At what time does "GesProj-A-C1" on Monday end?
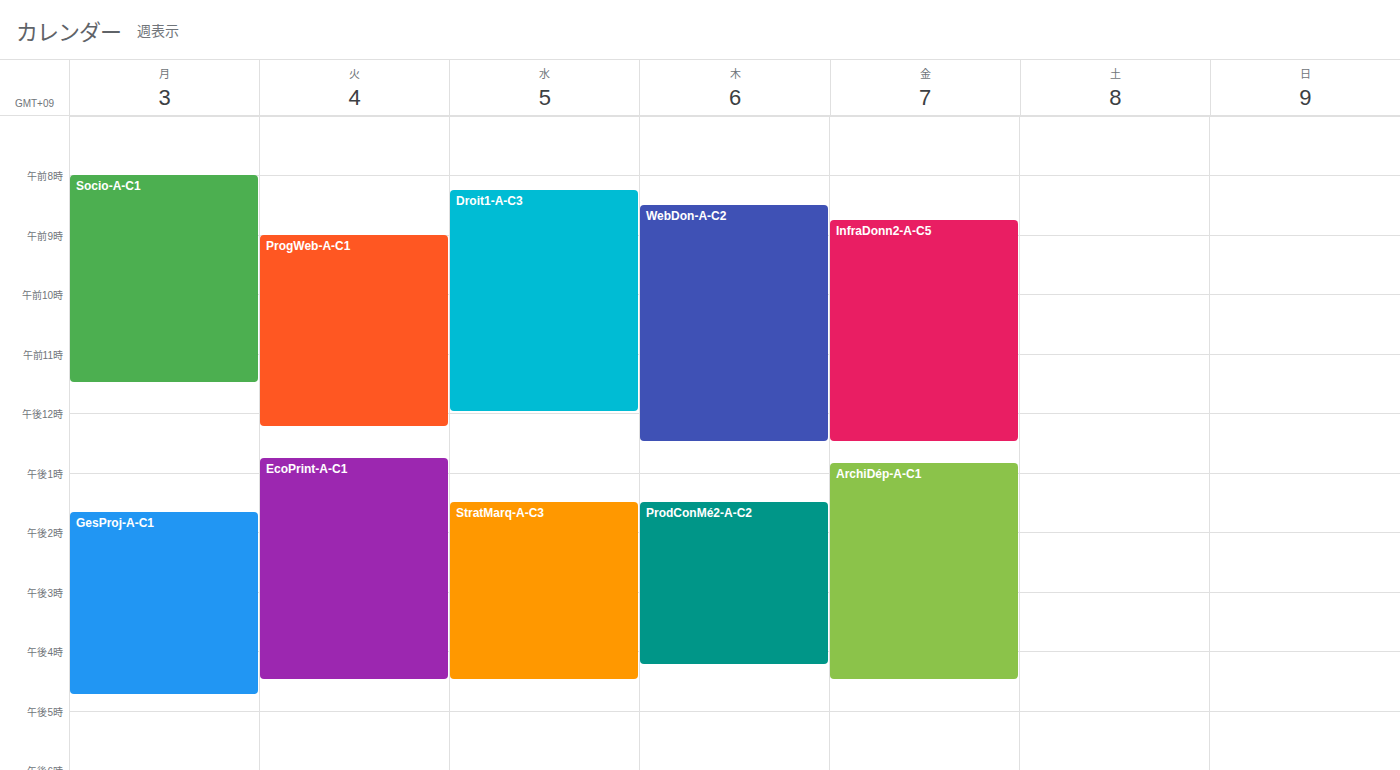
4:45 PM